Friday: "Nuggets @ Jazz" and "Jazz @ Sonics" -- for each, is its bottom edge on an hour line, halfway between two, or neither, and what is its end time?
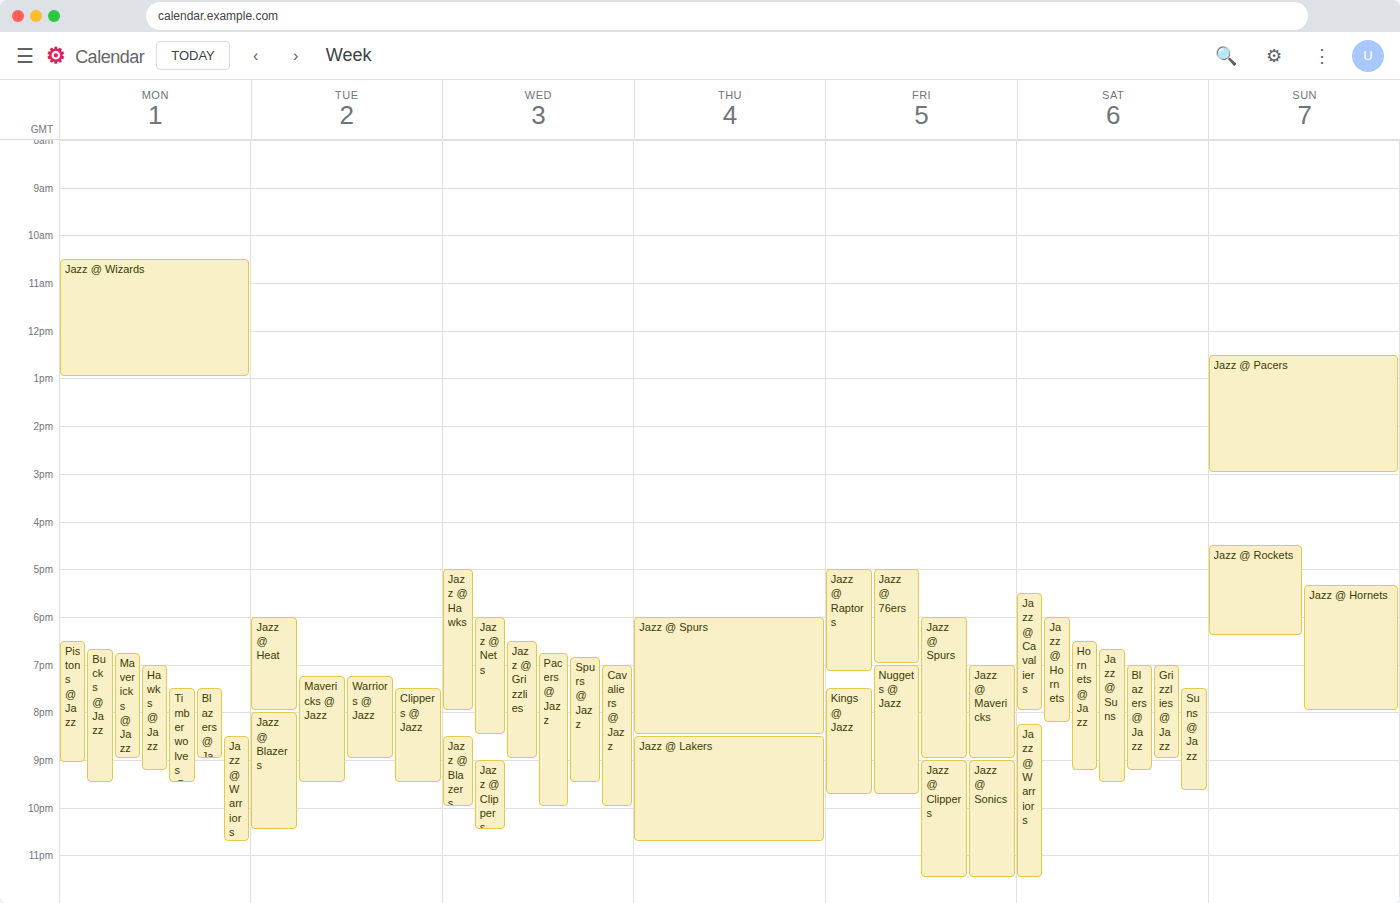
"Nuggets @ Jazz": 9:45 PM, neither: three quarters of the way from the 9 PM line to the 10 PM line. "Jazz @ Sonics": 11:30 PM, halfway between the 11 PM and 12 AM lines.